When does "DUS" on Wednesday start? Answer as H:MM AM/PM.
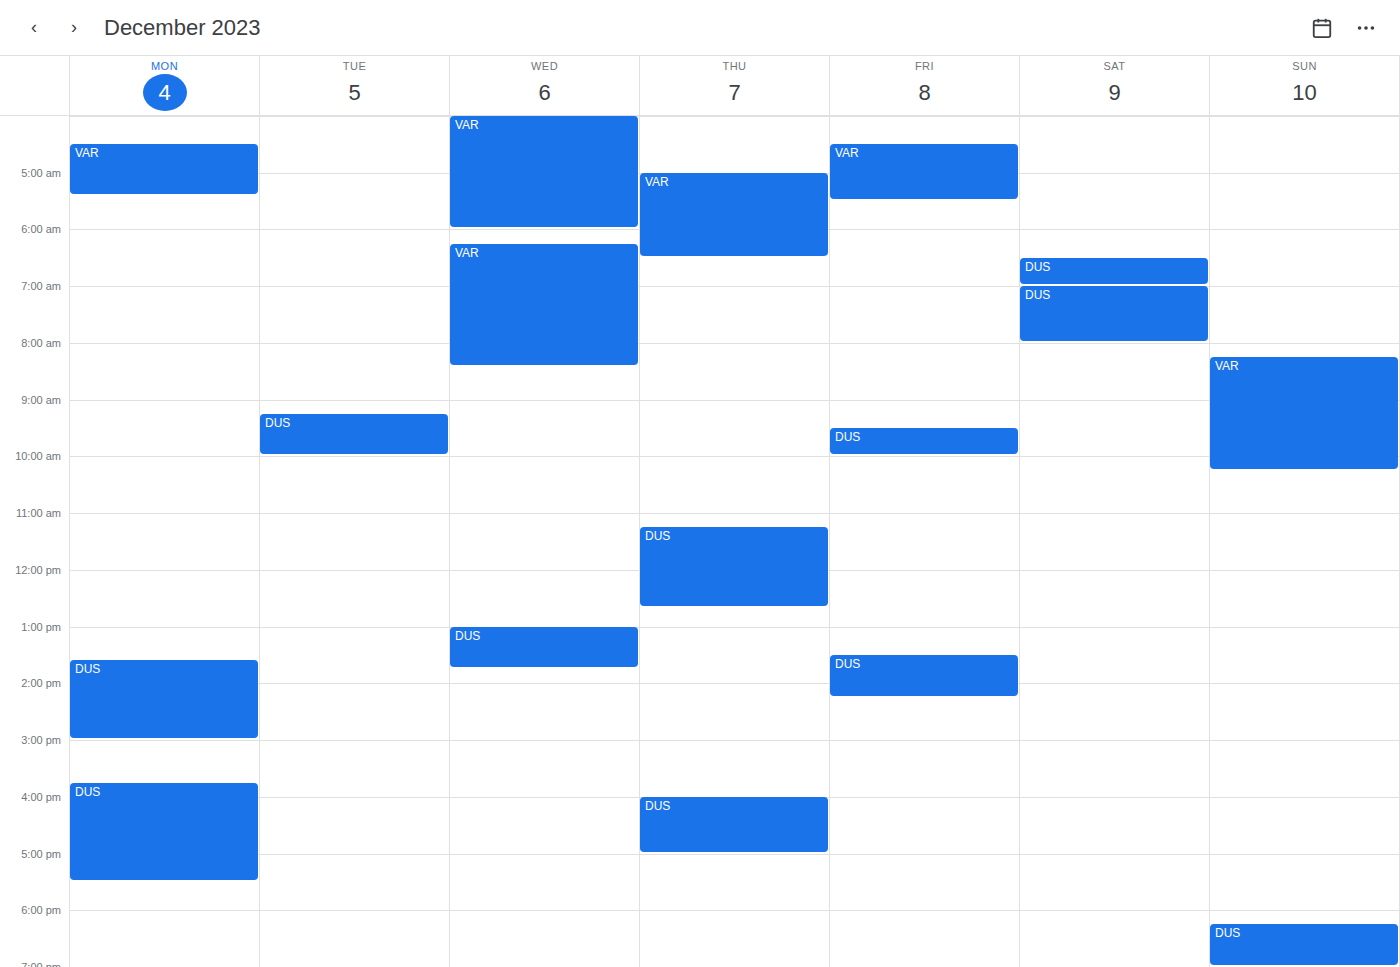
1:00 PM